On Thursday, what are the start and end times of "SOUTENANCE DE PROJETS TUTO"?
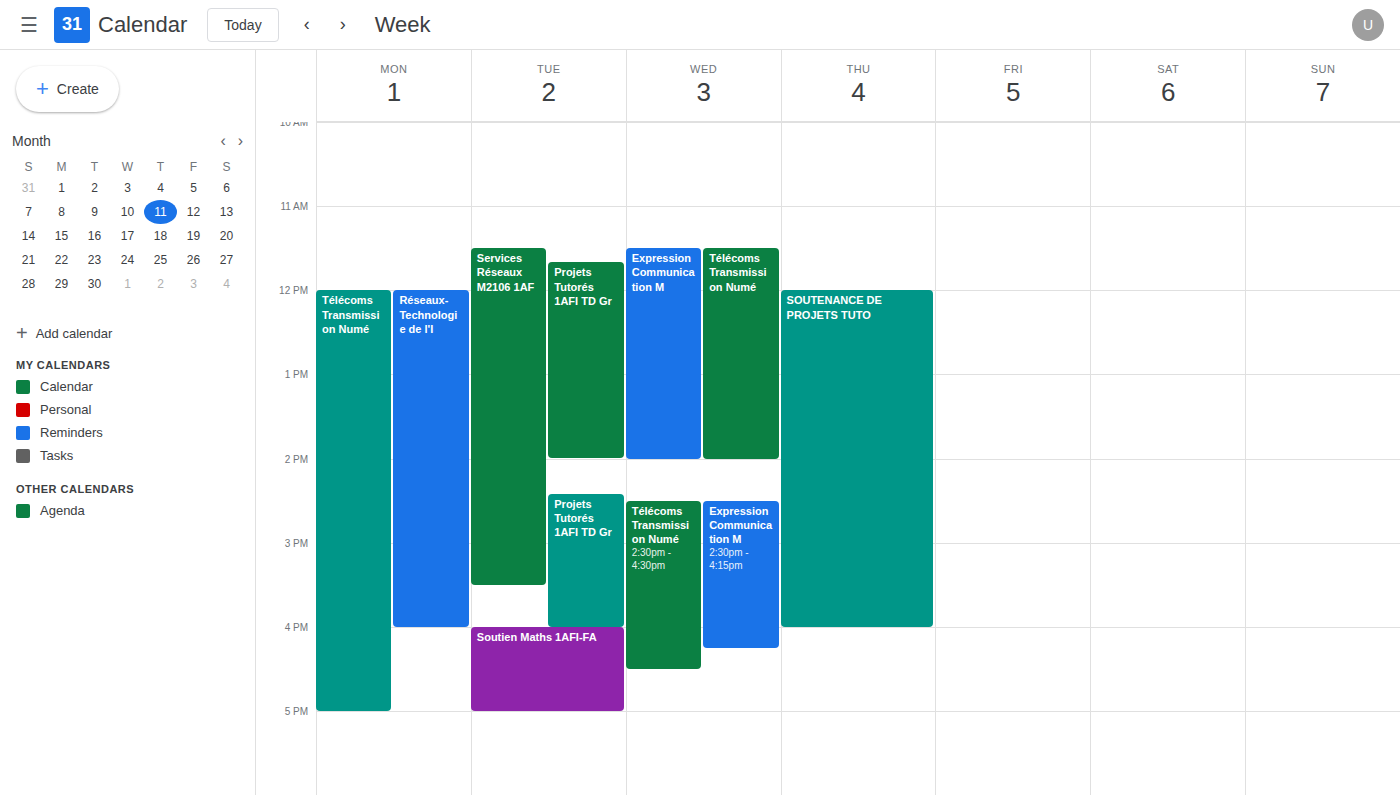
12:00 PM to 4:00 PM